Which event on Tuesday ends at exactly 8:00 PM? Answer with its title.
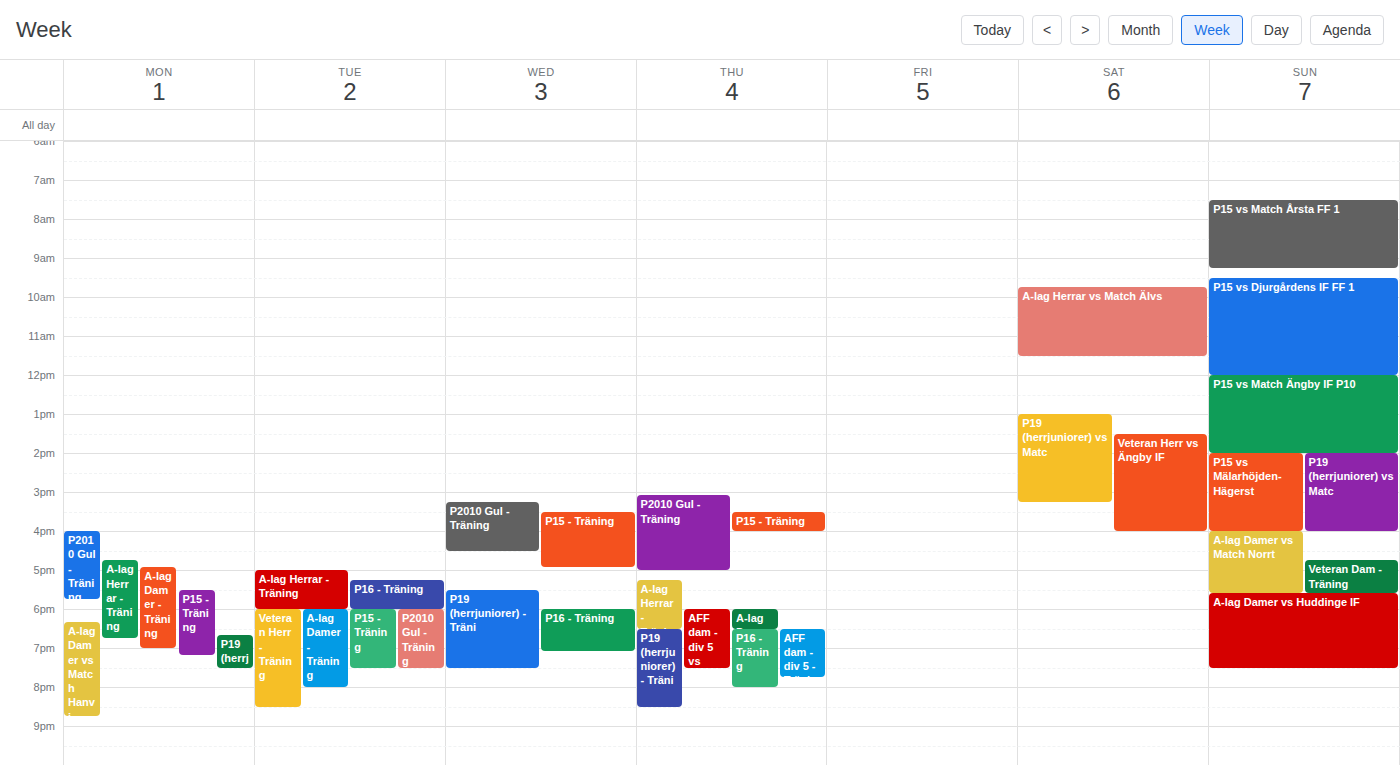
"A-lag Damer - Träning"